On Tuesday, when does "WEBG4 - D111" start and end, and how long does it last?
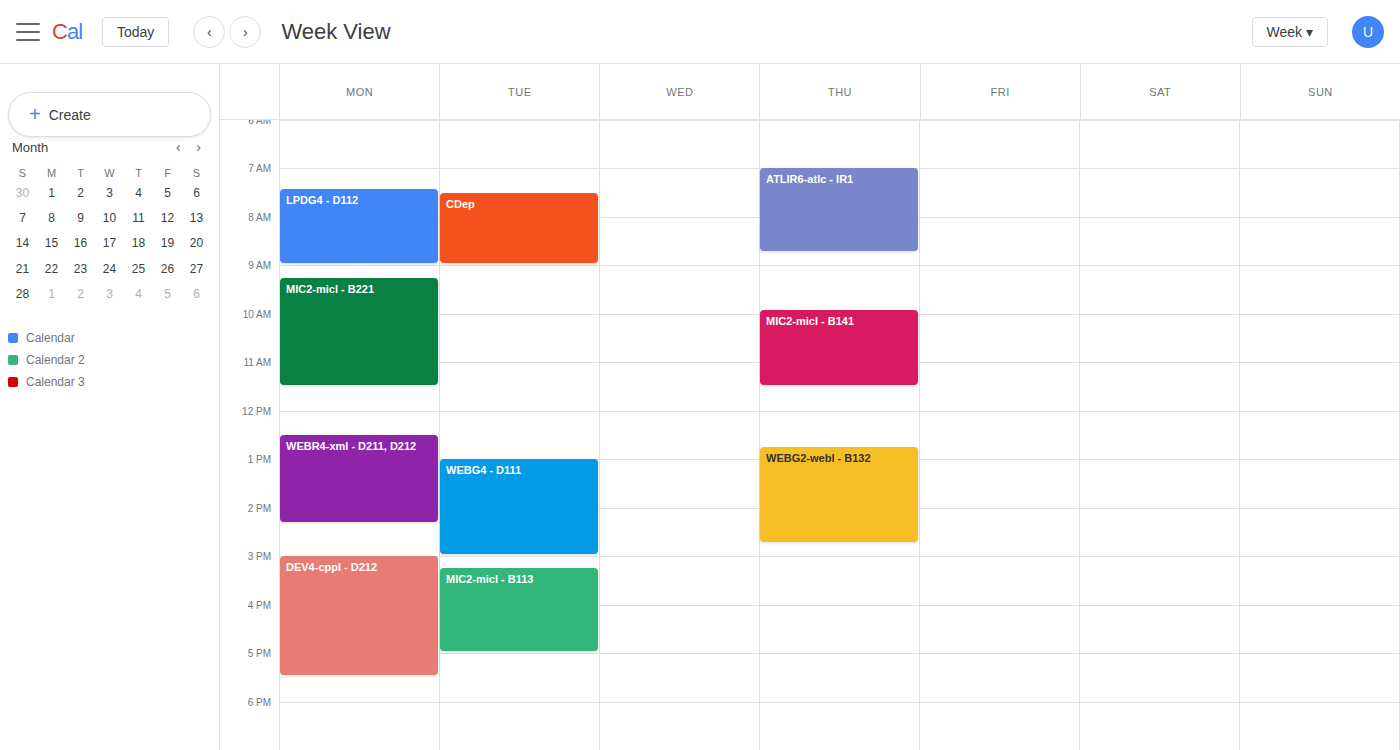
1:00 PM to 3:00 PM, 2 hours